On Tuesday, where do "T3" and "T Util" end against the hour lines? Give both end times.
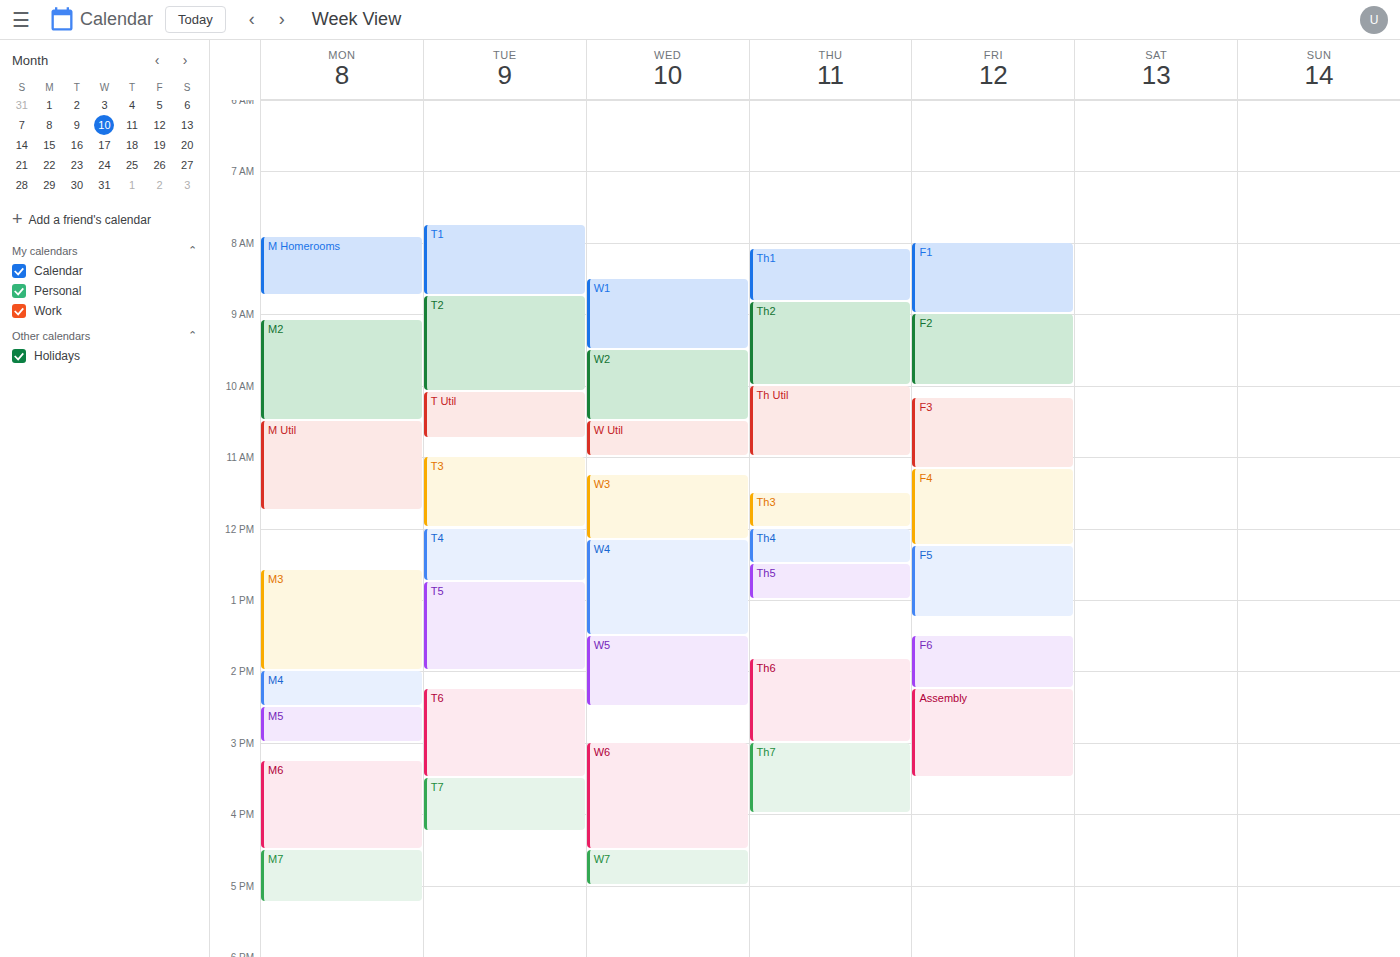
"T3": 12:00 PM, exactly on the 12 PM line. "T Util": 10:45 AM, neither: three quarters of the way from the 10 AM line to the 11 AM line.